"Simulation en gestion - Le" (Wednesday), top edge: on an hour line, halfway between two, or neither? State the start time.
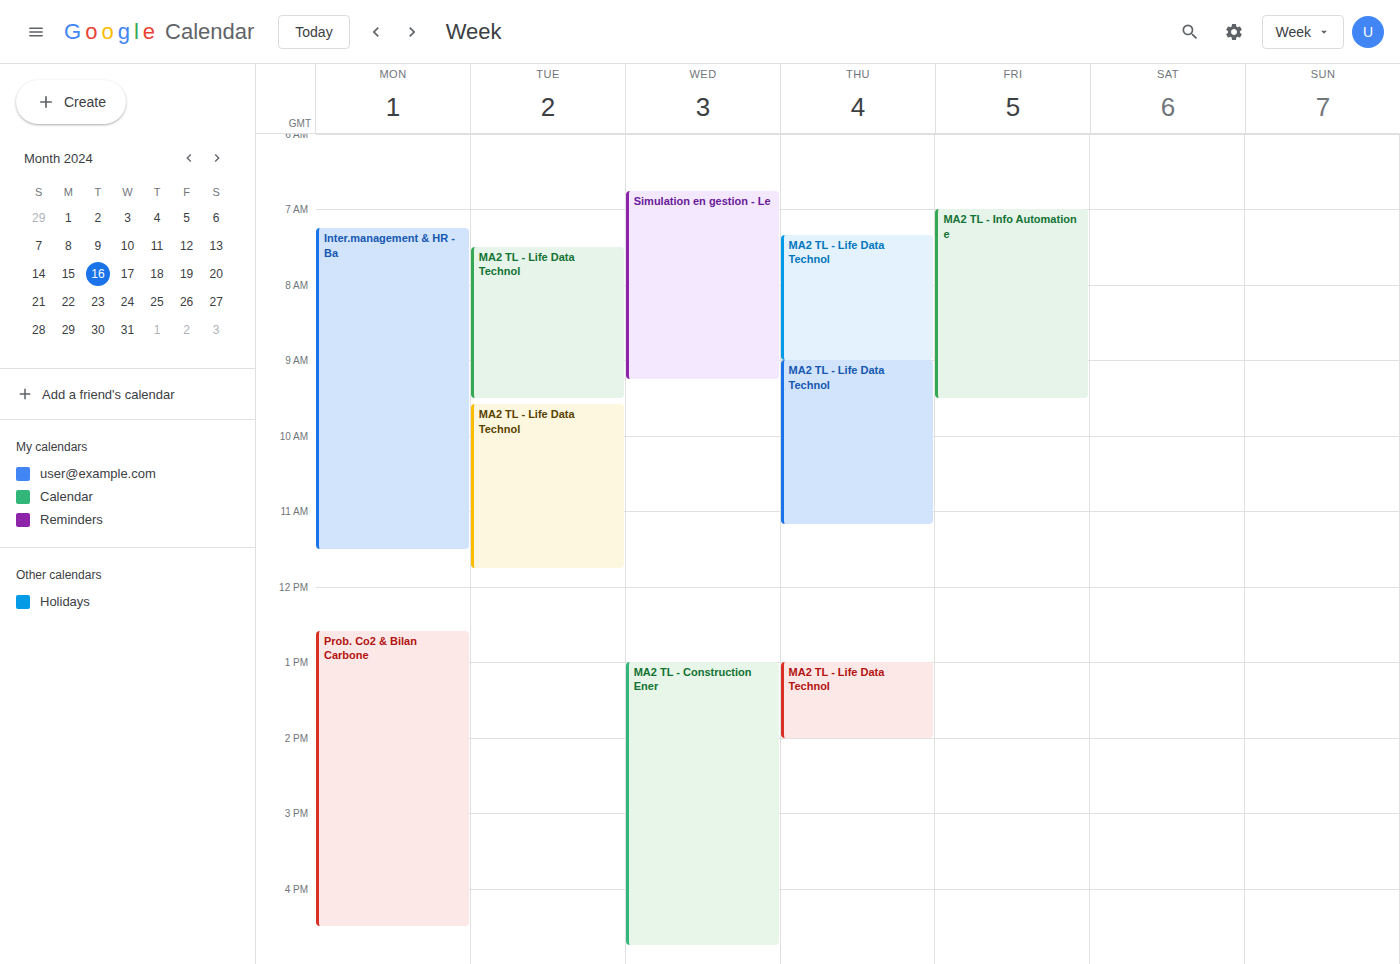
6:45 AM -- neither: three quarters of the way from the 6 AM line to the 7 AM line.